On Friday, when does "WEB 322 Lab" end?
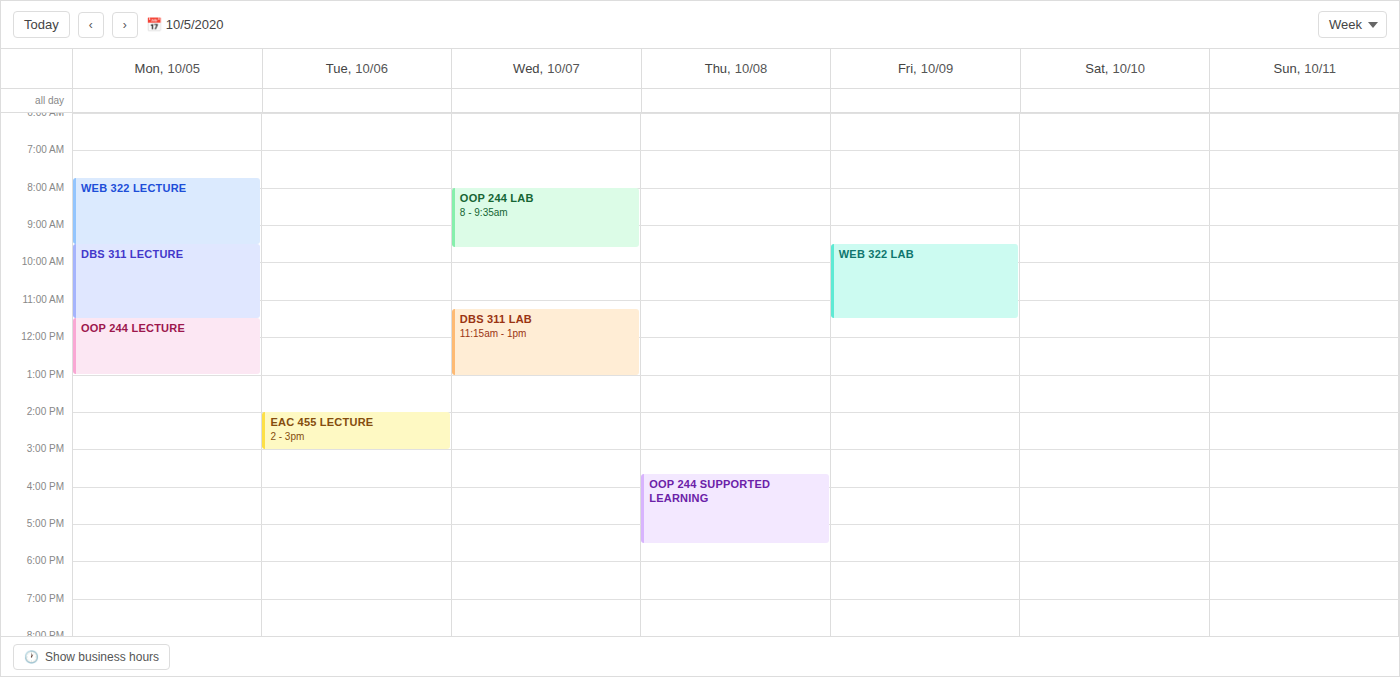
11:30 AM